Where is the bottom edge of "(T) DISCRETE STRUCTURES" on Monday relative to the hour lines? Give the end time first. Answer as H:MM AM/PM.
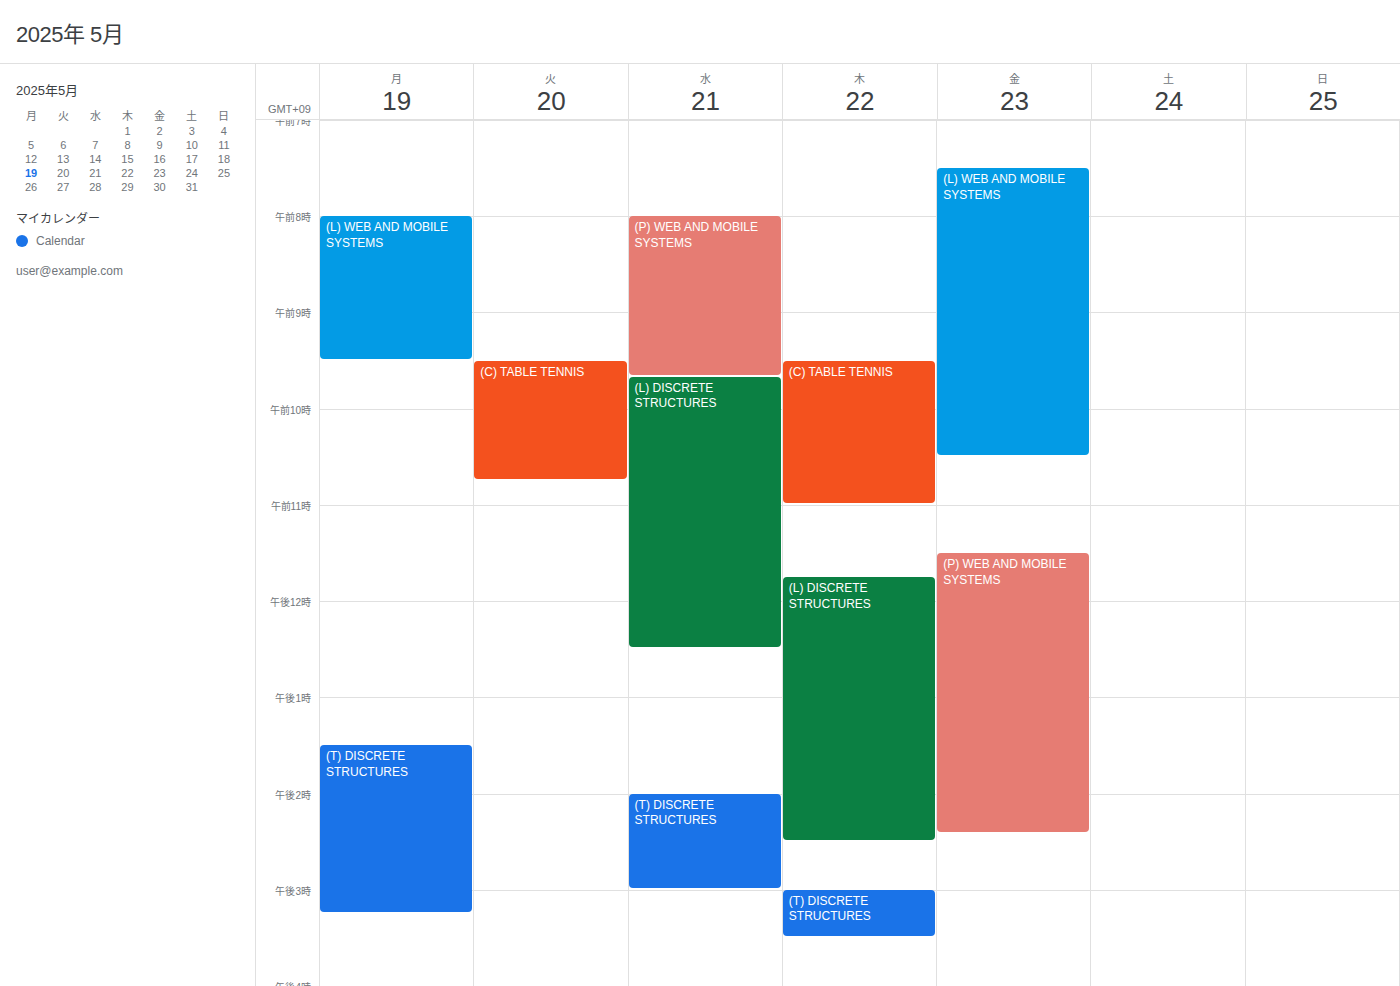
3:15 PM -- neither: a quarter of the way from the 3 PM line to the 4 PM line.